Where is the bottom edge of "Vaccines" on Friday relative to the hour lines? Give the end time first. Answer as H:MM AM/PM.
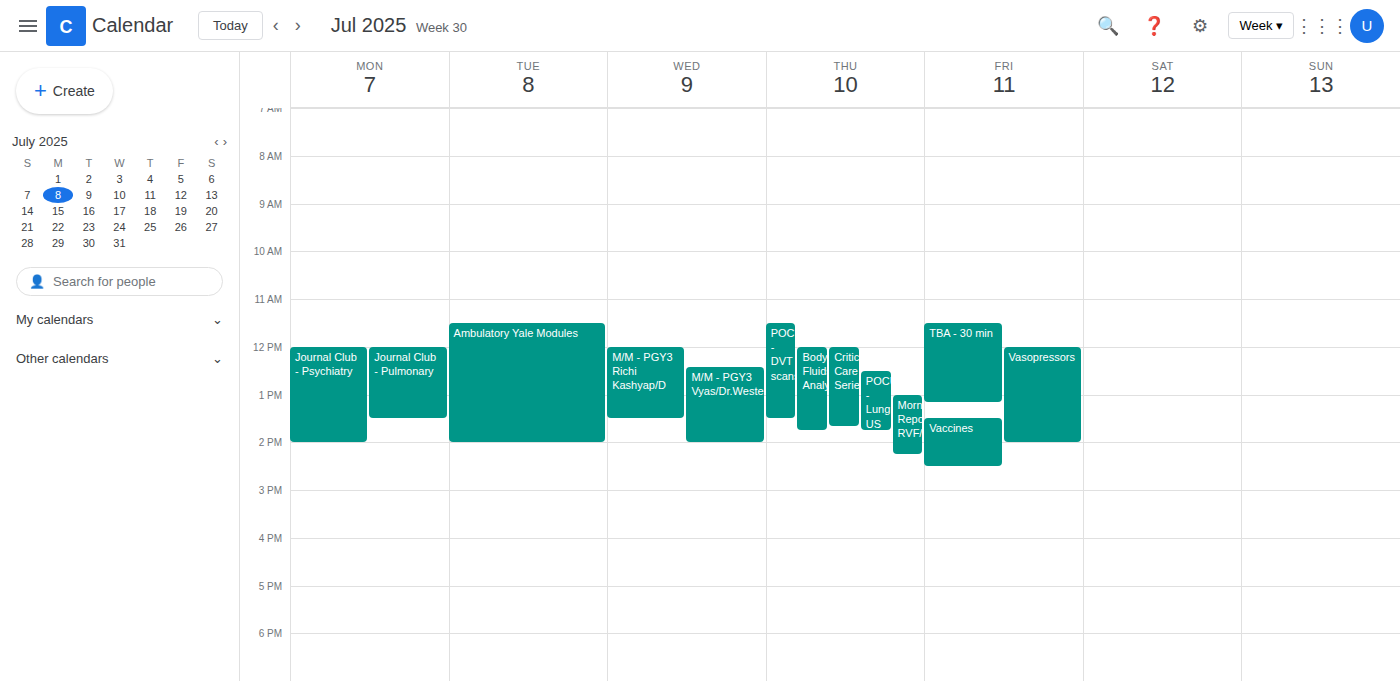
2:30 PM -- halfway between the 2 PM and 3 PM lines.